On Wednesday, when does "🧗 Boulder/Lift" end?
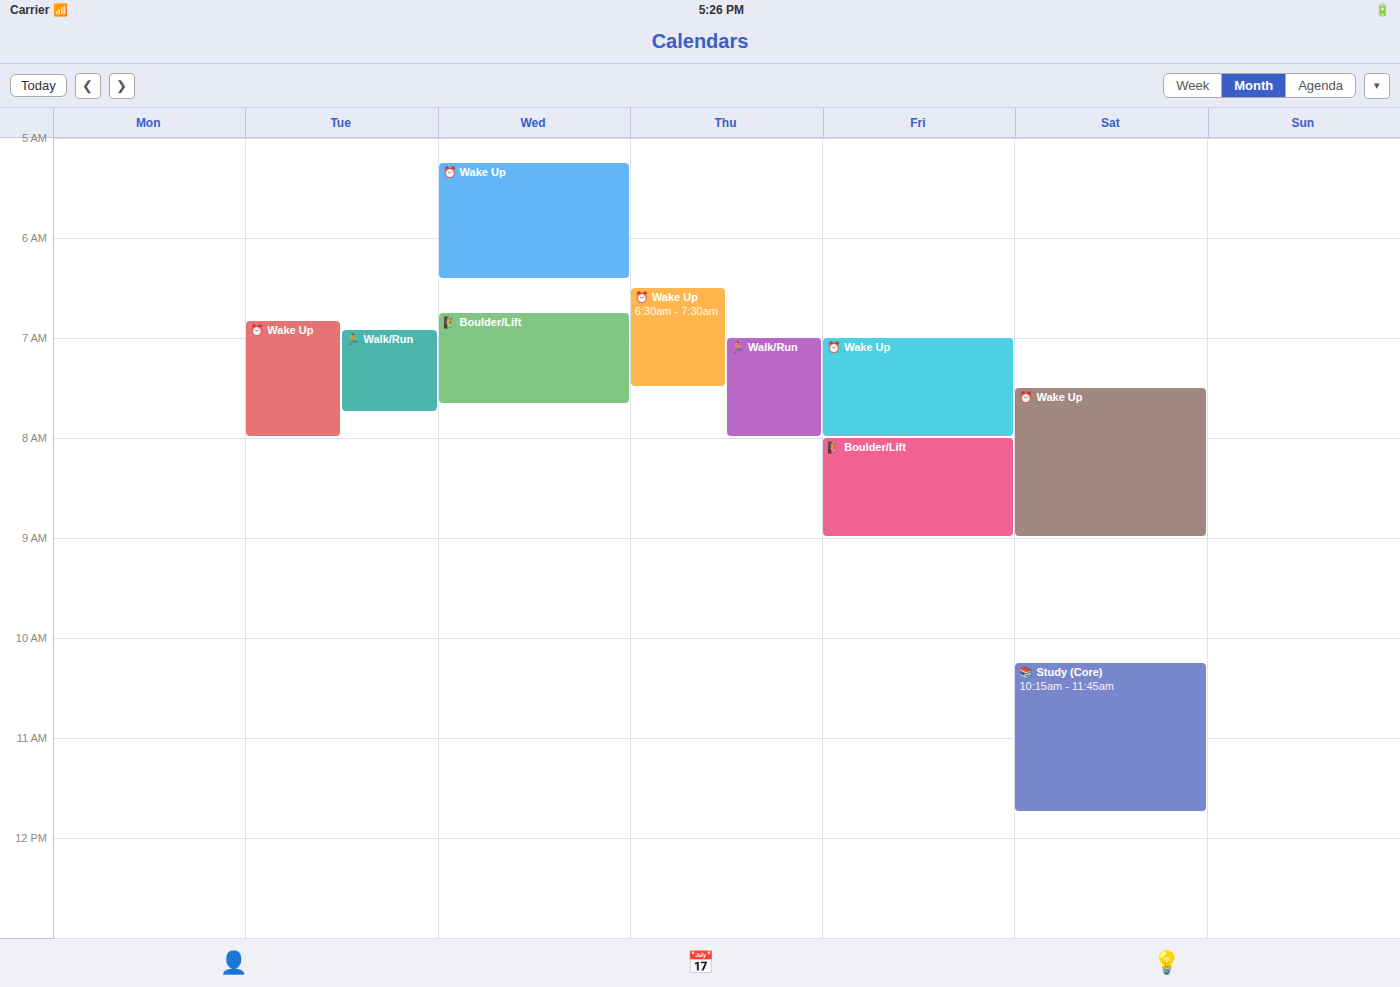
7:40 AM